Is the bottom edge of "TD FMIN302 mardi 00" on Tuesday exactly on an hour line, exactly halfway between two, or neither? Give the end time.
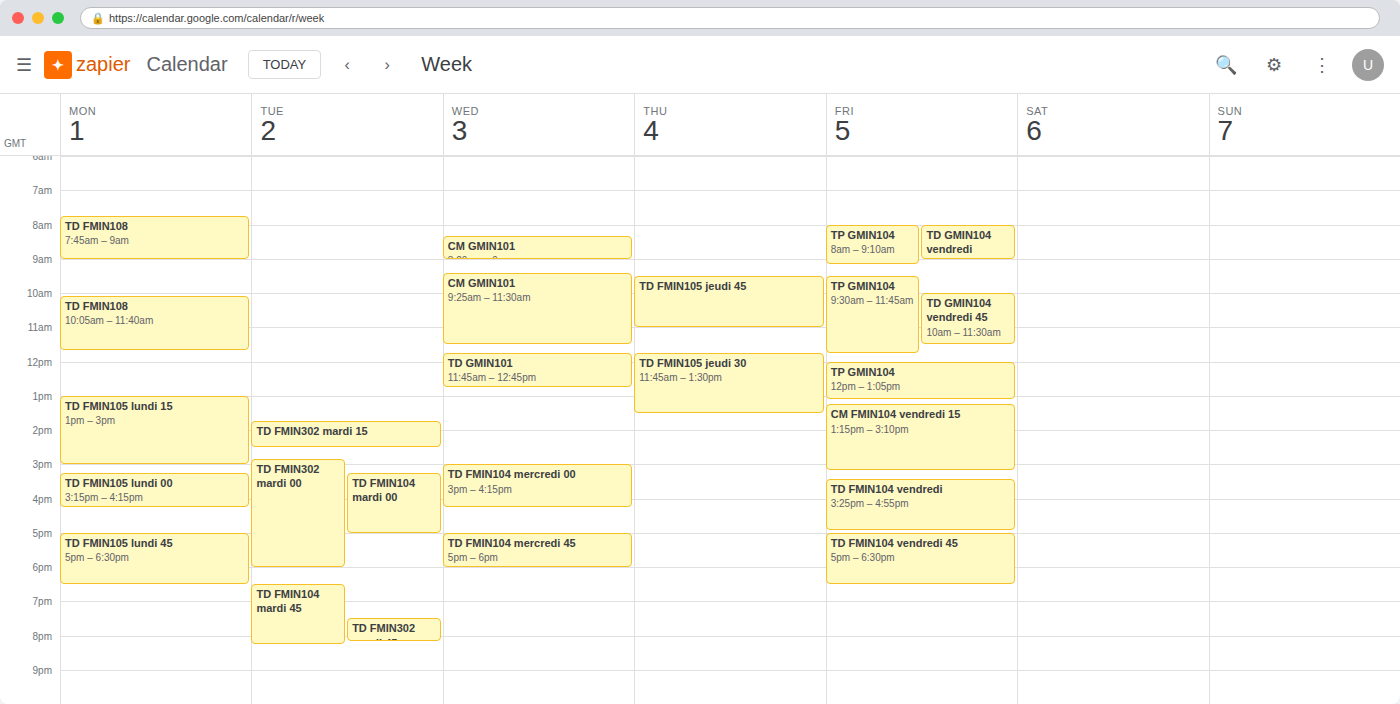
6:00 PM -- exactly on the 6 PM line.